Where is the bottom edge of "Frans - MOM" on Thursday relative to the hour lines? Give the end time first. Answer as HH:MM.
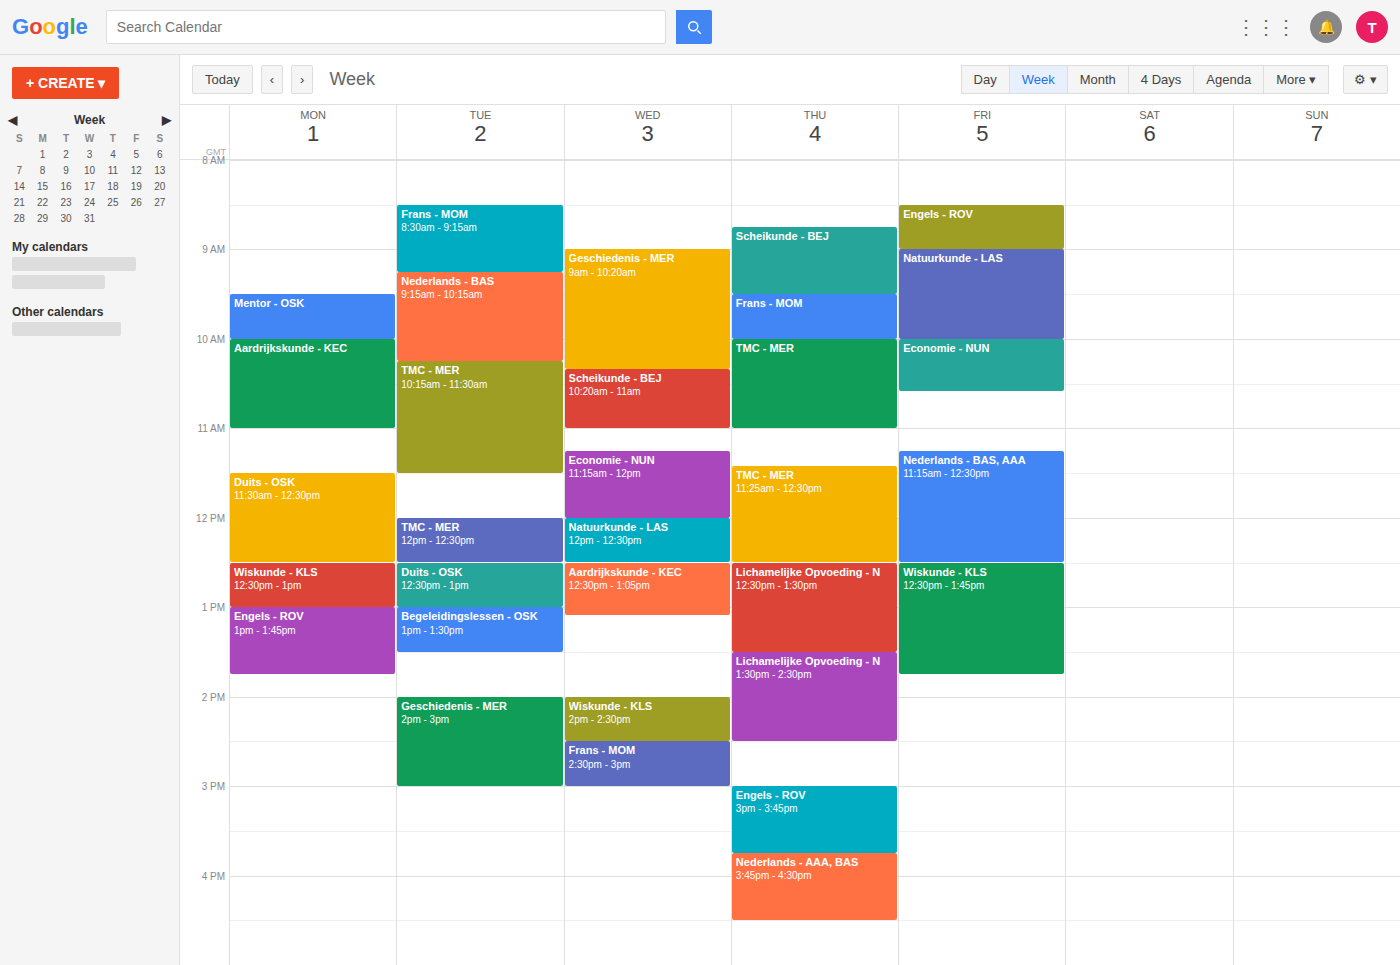
10:00 -- exactly on the 10:00 line.